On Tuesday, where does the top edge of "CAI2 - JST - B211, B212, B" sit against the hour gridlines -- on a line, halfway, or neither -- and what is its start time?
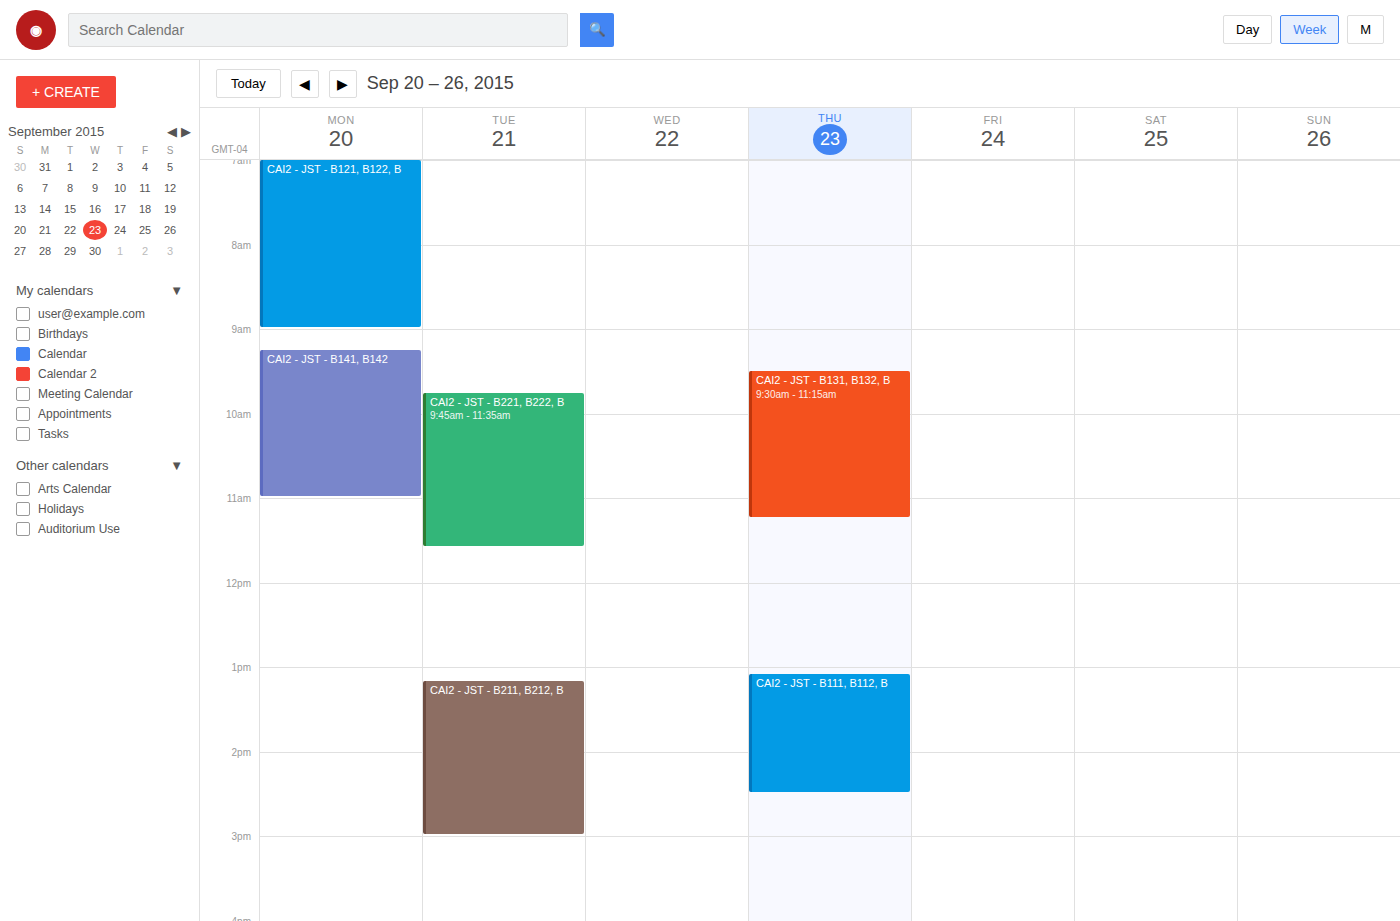
13:10 -- neither: 10 minutes below the 13:00 line and 50 minutes above the 14:00 line.